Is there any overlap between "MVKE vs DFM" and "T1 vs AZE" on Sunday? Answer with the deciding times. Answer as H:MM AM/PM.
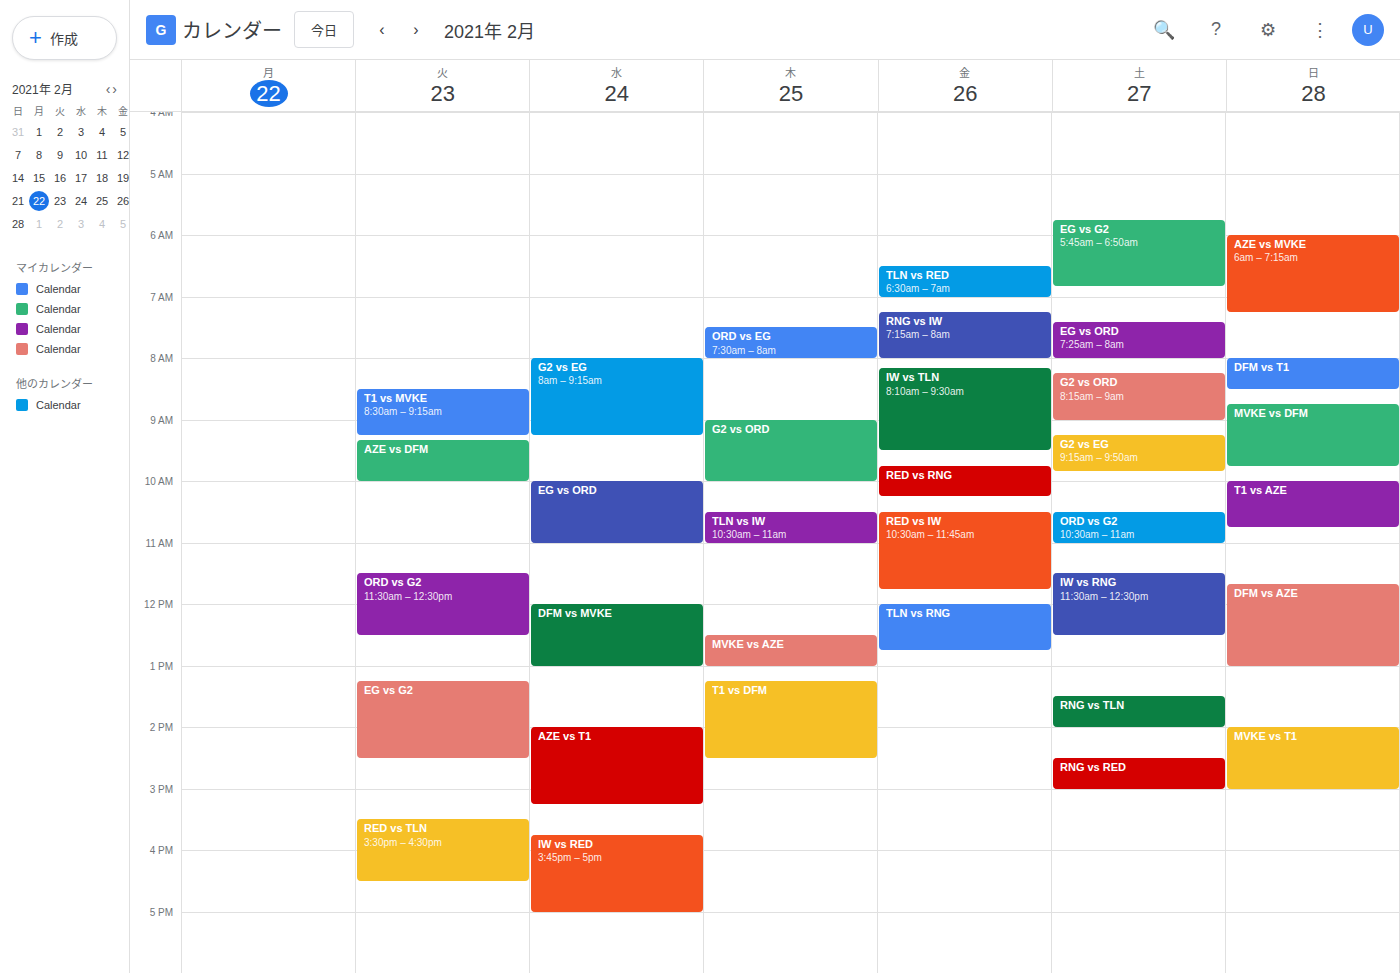
"MVKE vs DFM" ends at 9:45 AM and "T1 vs AZE" starts at 10:00 AM -- no overlap.